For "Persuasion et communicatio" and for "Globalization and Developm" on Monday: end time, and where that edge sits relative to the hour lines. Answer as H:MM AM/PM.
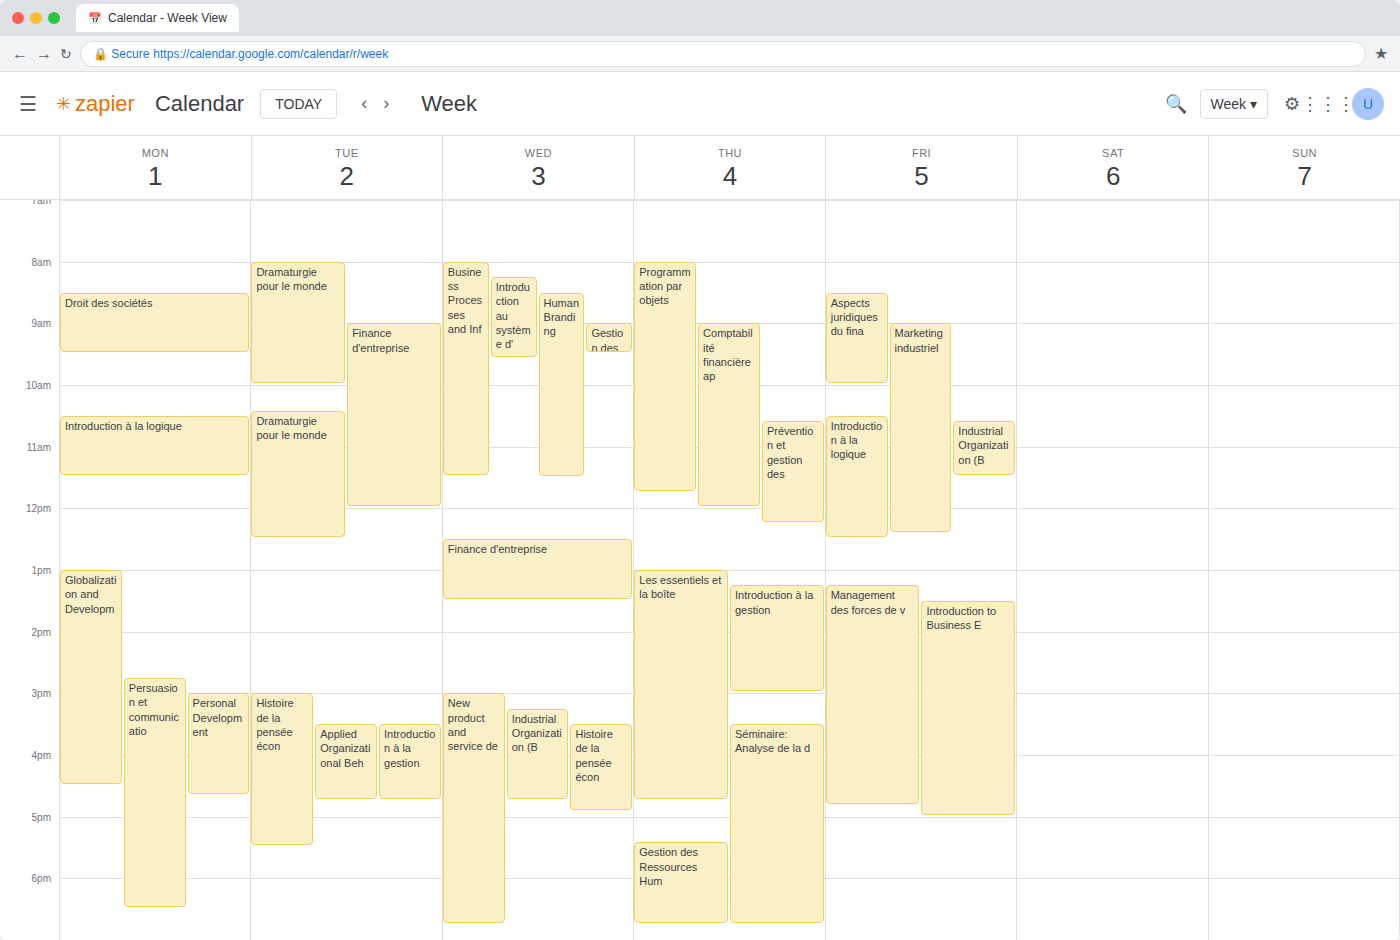
"Persuasion et communicatio": 6:30 PM, halfway between the 6 PM and 7 PM lines. "Globalization and Developm": 4:30 PM, halfway between the 4 PM and 5 PM lines.